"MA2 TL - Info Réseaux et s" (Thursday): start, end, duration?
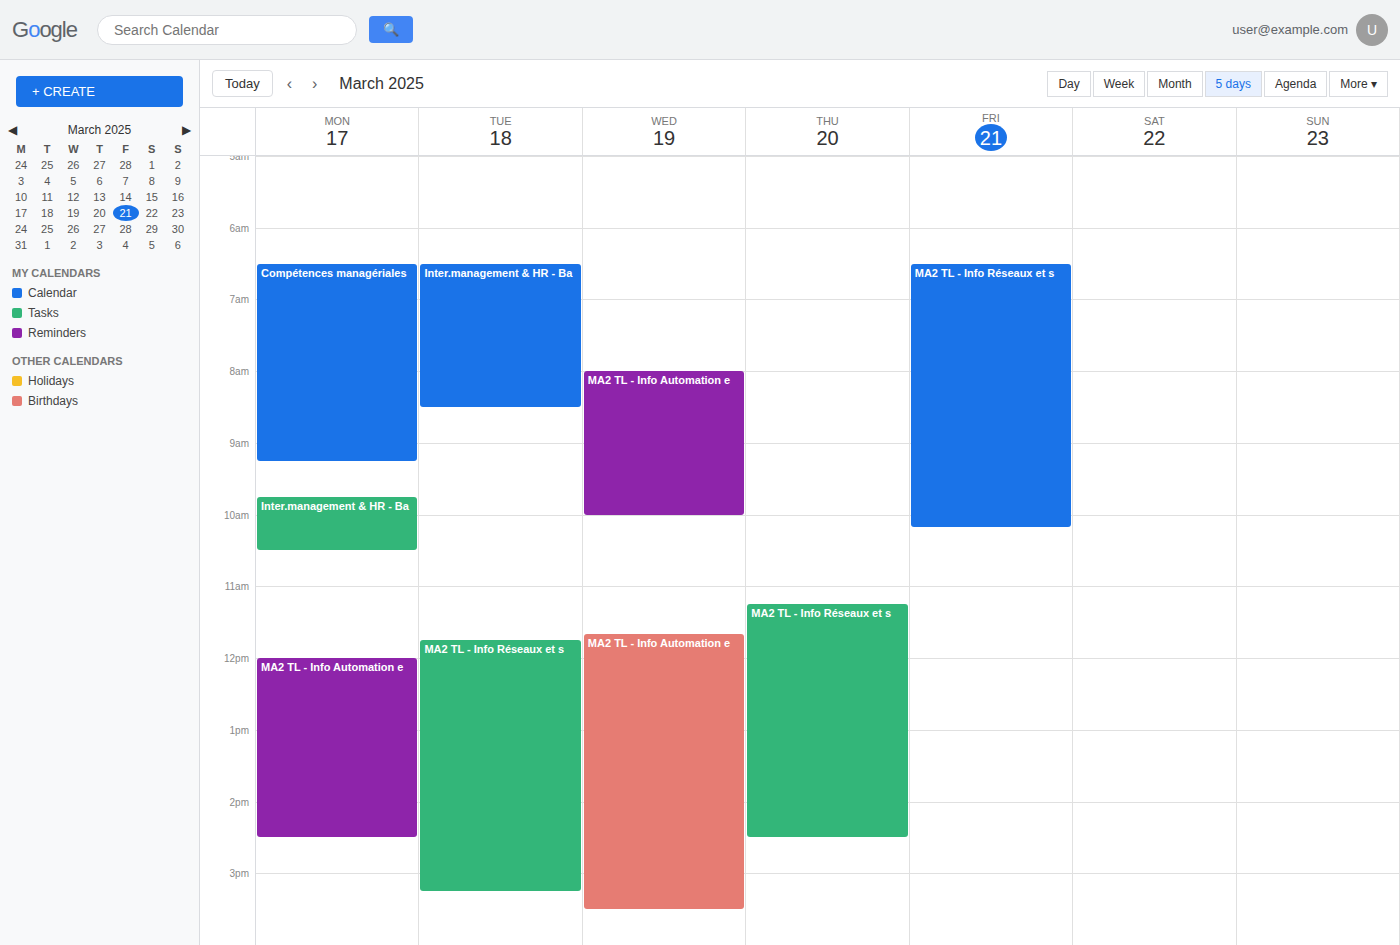
11:15 AM to 2:30 PM, 3 hours 15 minutes